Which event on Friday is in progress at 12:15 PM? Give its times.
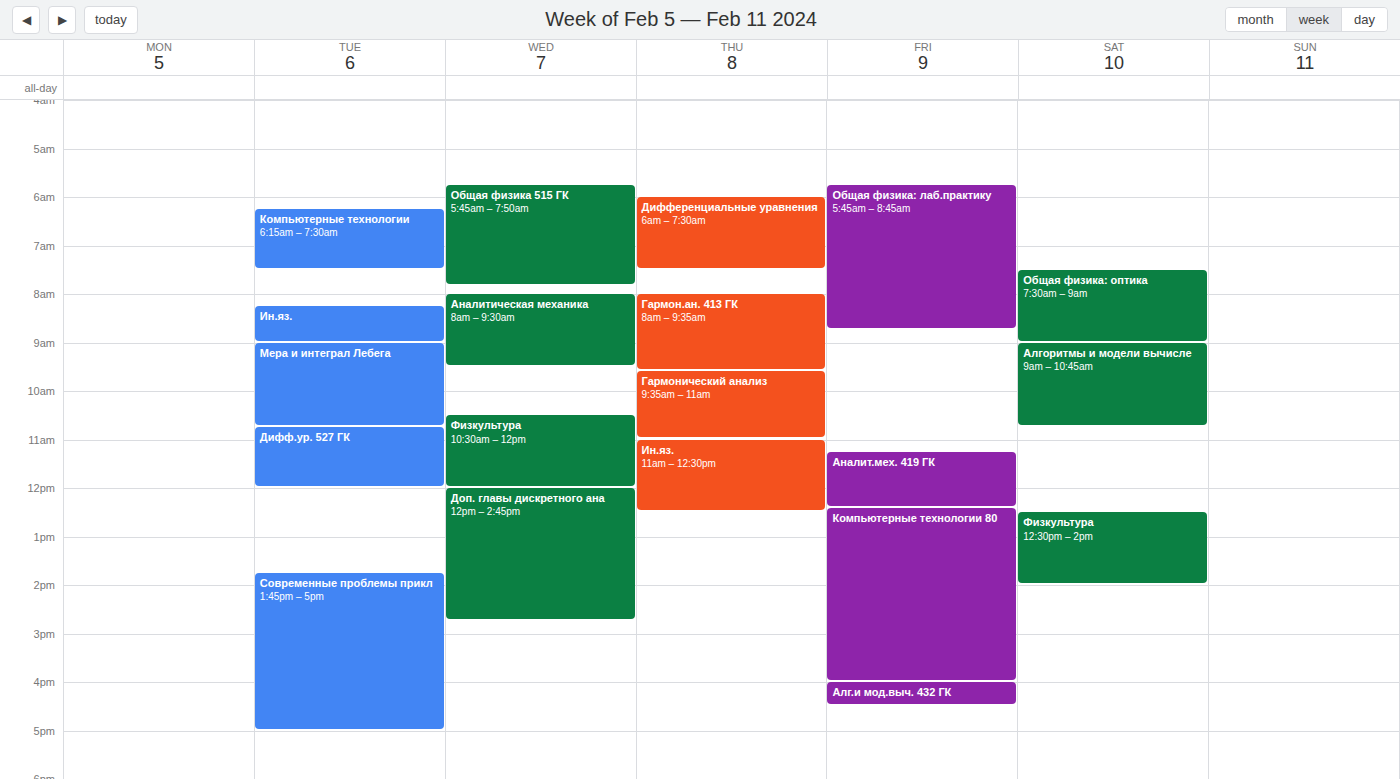
"Аналит.мех. 419 ГК", 11:15 AM to 12:25 PM